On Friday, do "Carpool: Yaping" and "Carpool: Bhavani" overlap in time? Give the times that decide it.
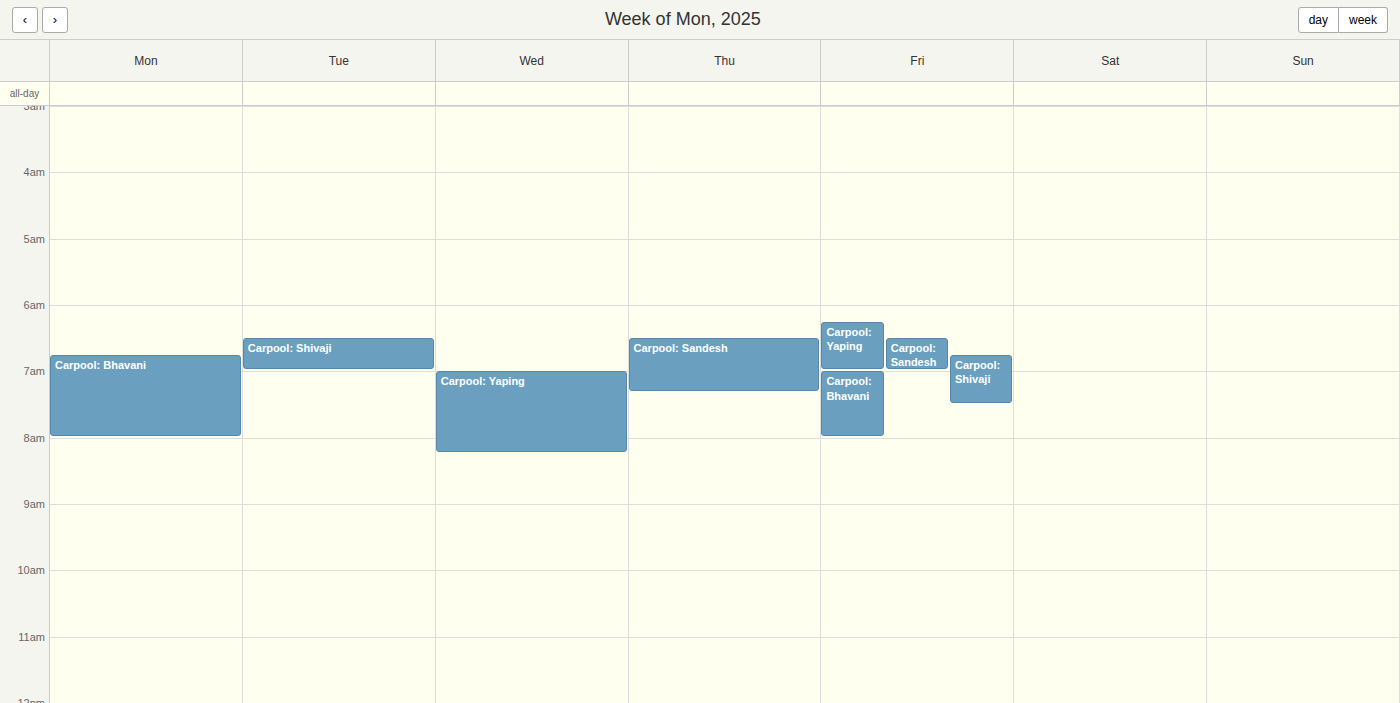
"Carpool: Yaping" ends at 7:00 AM, exactly when "Carpool: Bhavani" starts -- they touch but do not overlap.